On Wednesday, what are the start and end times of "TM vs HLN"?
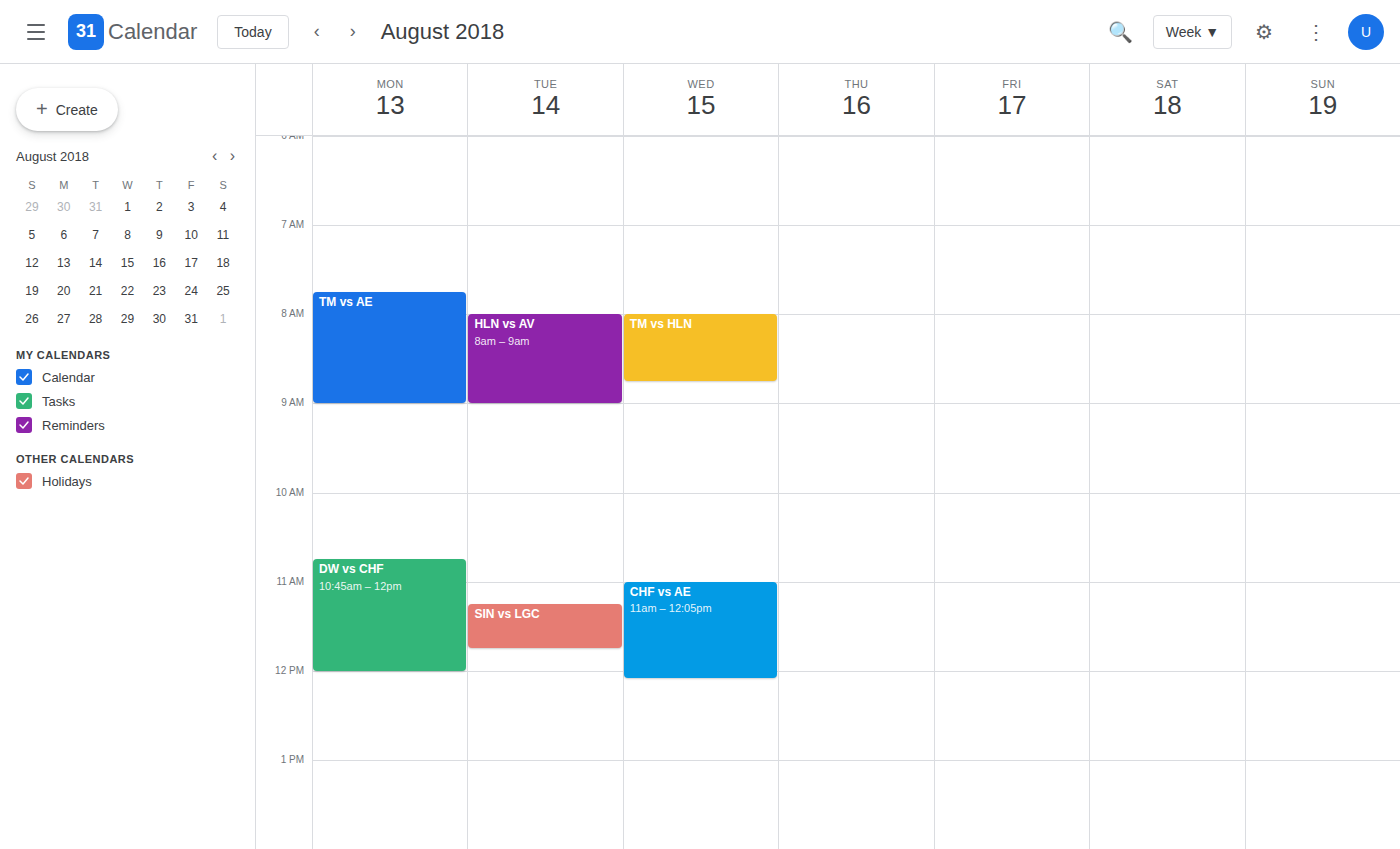
08:00 to 08:45